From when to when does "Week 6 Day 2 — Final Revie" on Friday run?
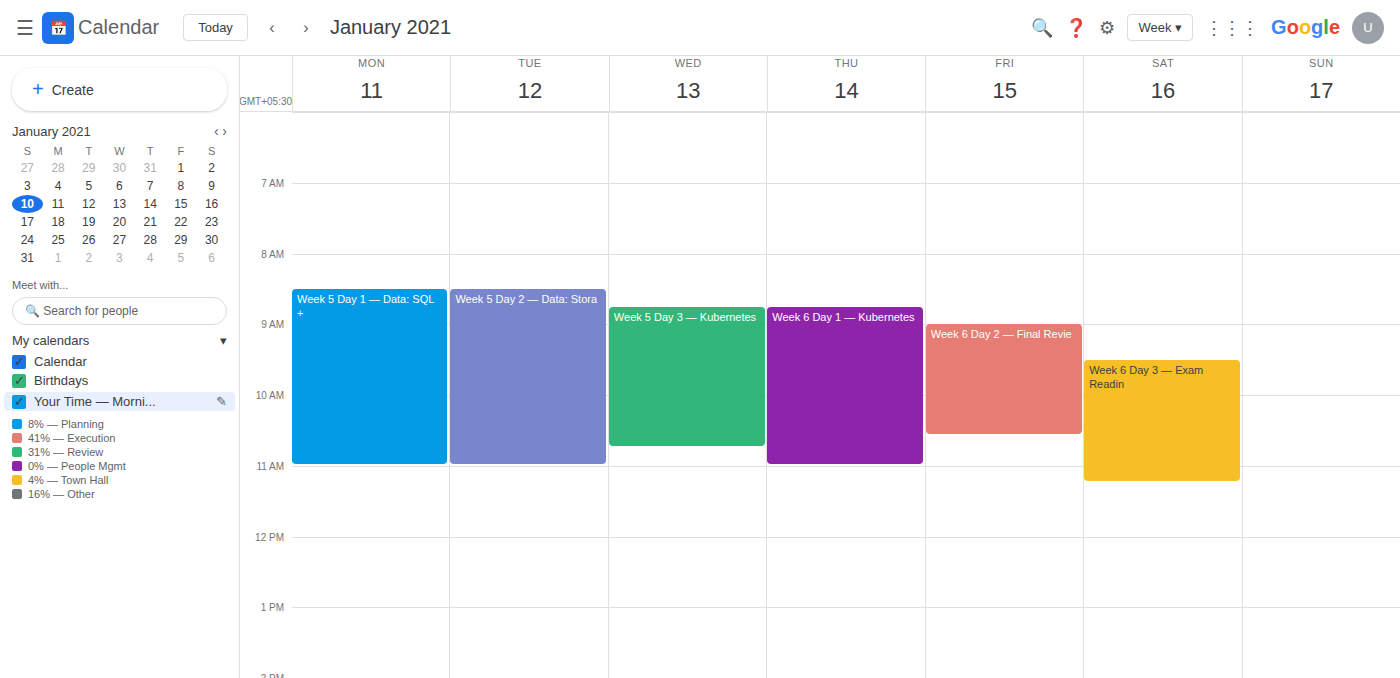
9:00 AM to 10:35 AM